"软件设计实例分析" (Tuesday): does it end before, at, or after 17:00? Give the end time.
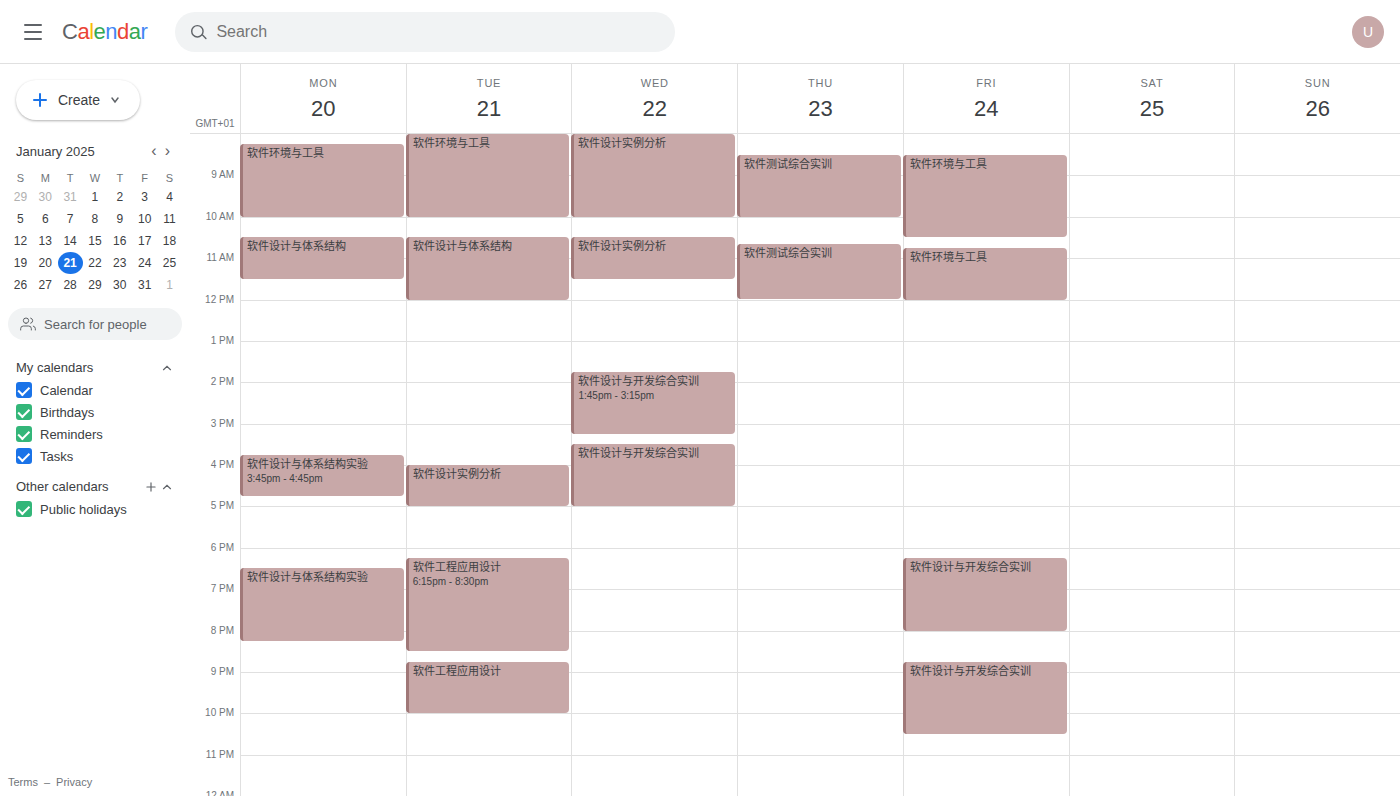
17:00 -- exactly at 17:00, on the 17:00 line.